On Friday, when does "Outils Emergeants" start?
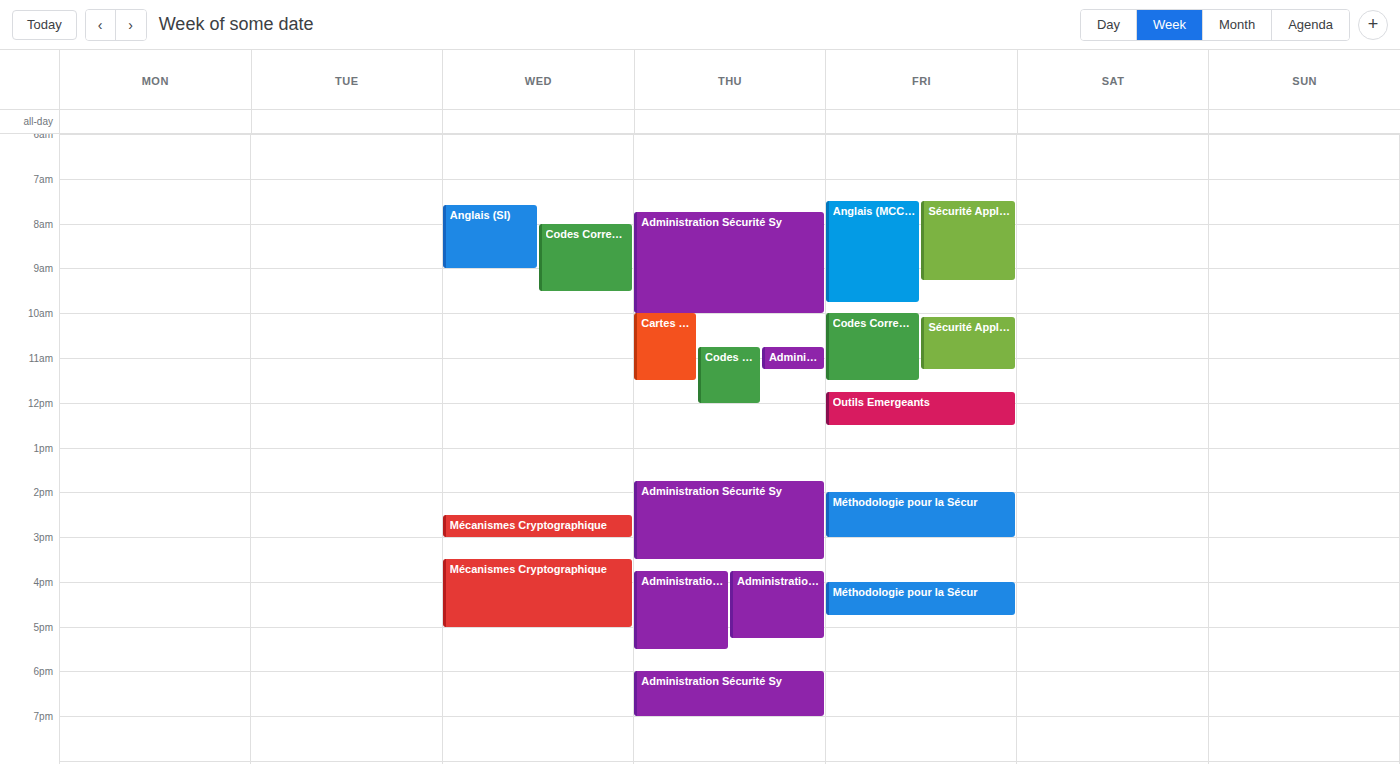
11:45